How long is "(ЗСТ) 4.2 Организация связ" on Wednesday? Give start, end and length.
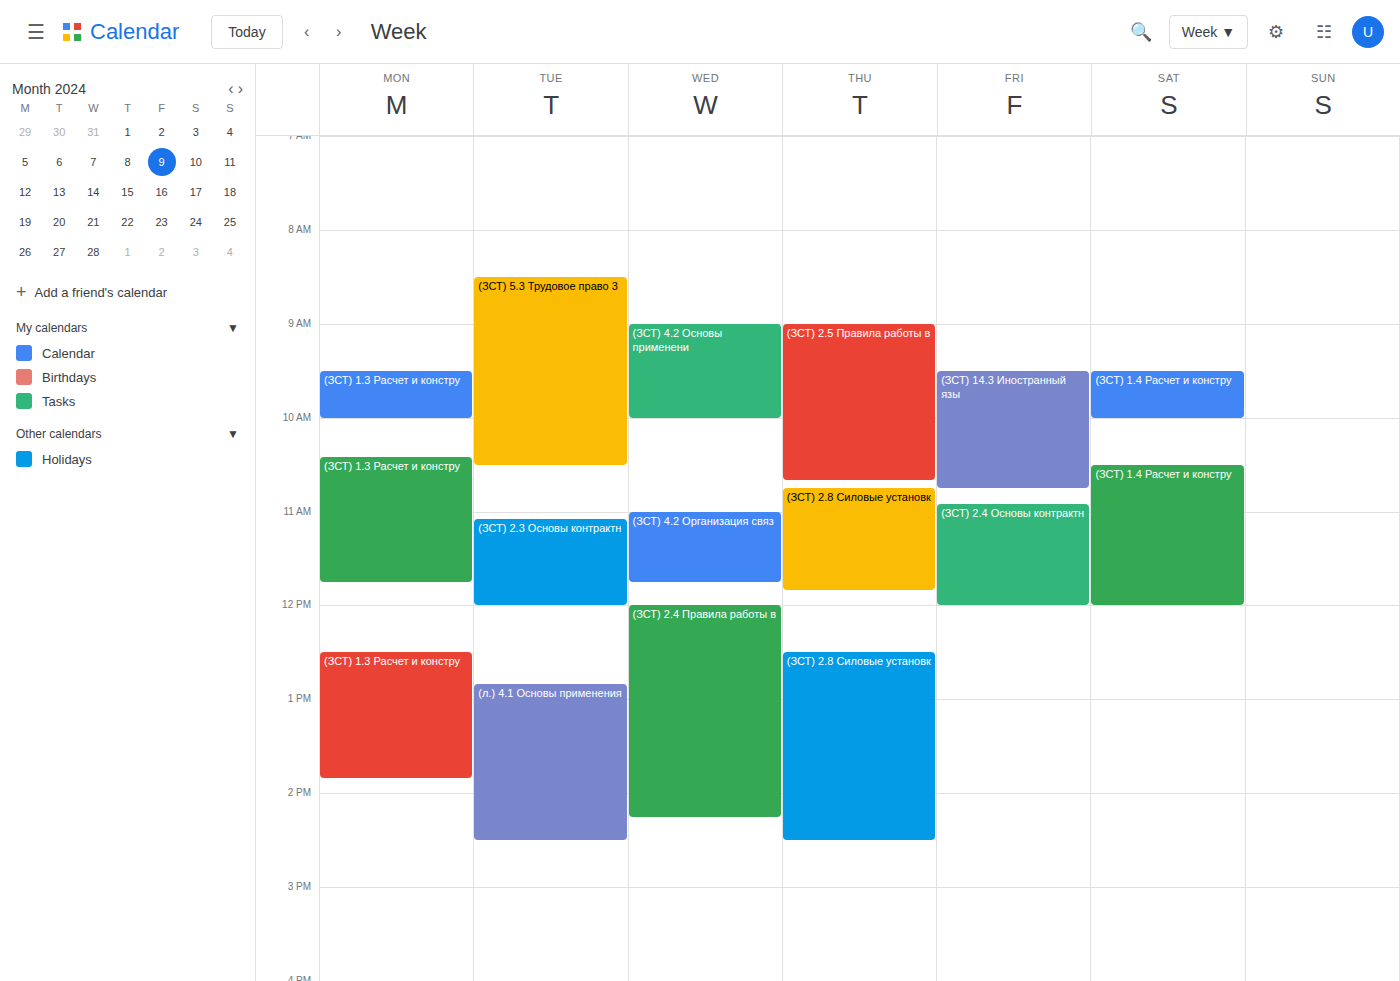
11:00 AM to 11:45 AM, 45 minutes